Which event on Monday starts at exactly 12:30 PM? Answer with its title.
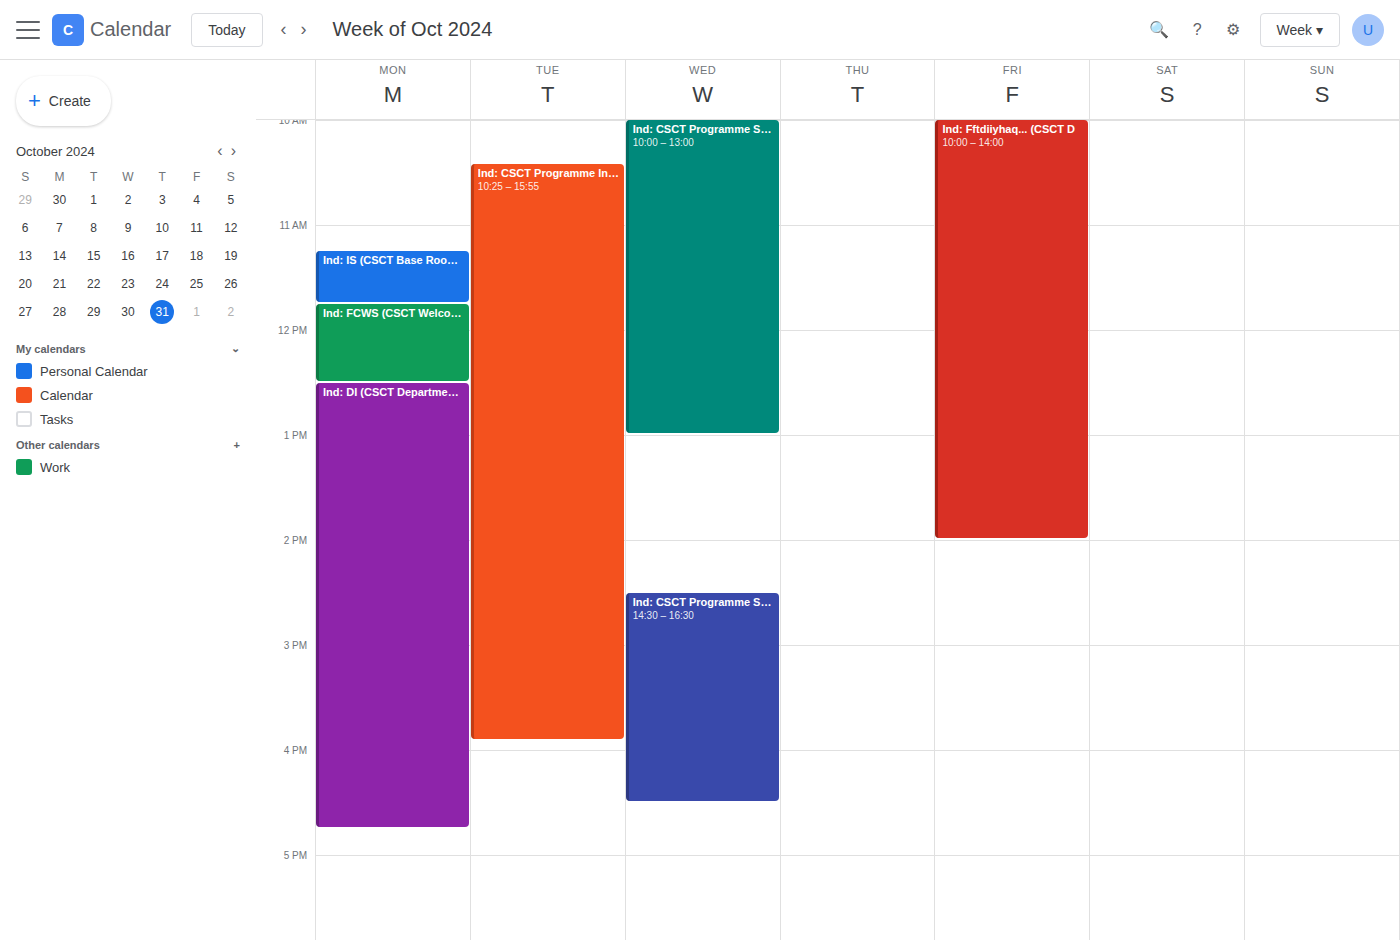
"Ind: DI (CSCT Departmental"